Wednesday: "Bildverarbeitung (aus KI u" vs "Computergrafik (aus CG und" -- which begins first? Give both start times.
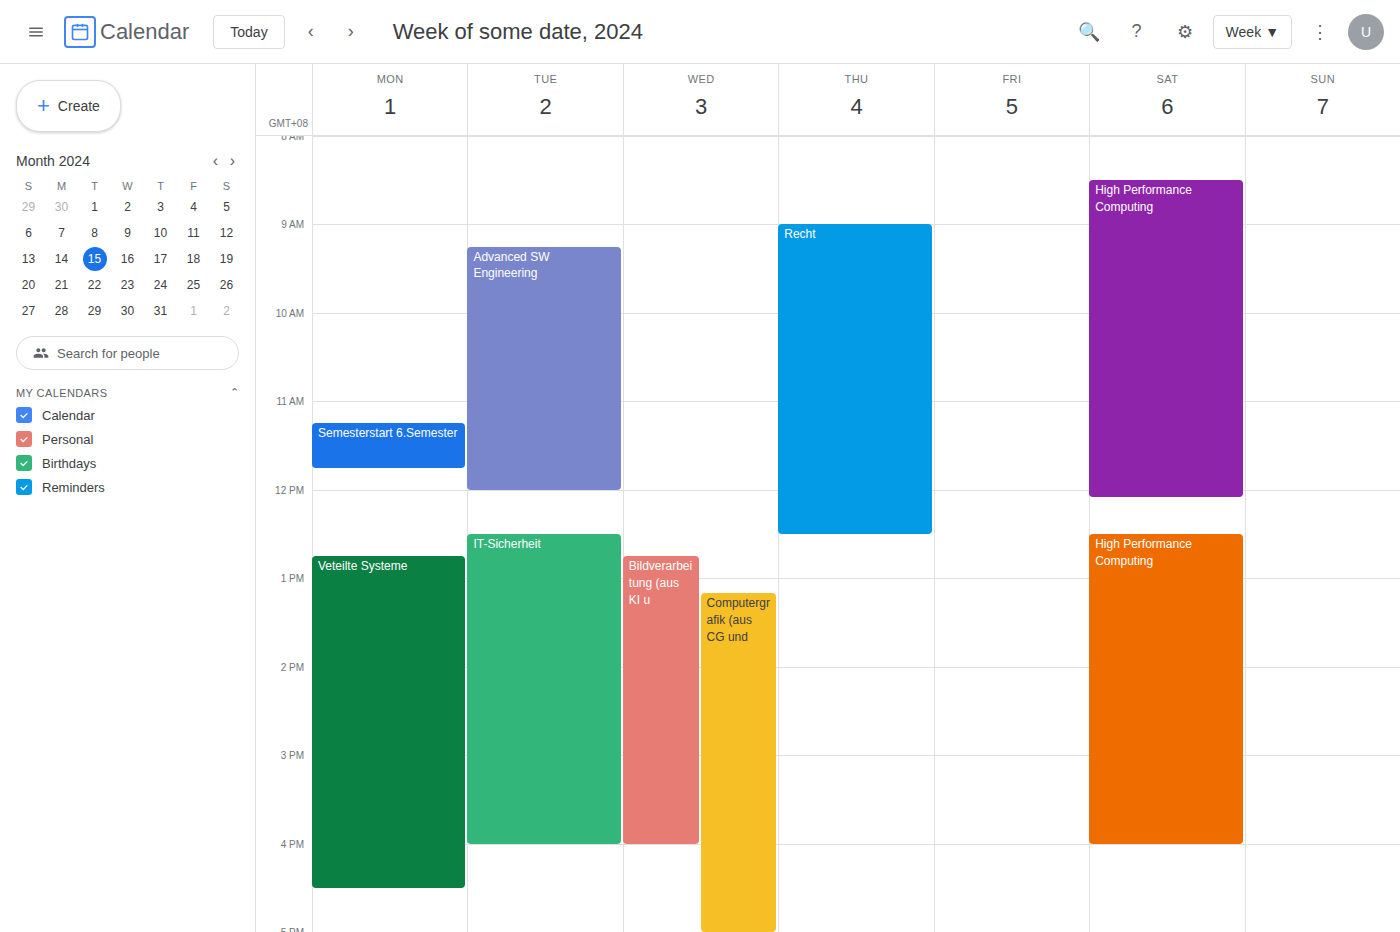
"Bildverarbeitung (aus KI u" 12:45 PM; "Computergrafik (aus CG und" 1:10 PM.